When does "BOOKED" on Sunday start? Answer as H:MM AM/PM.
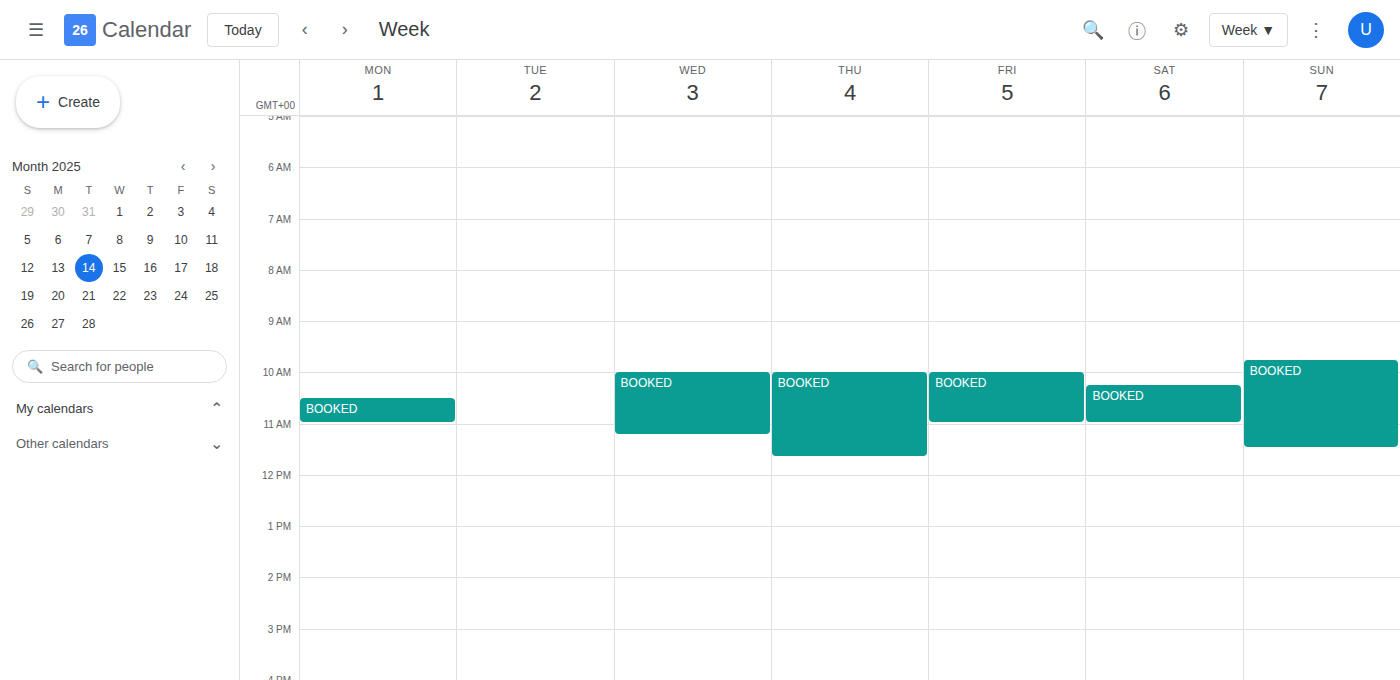
9:45 AM